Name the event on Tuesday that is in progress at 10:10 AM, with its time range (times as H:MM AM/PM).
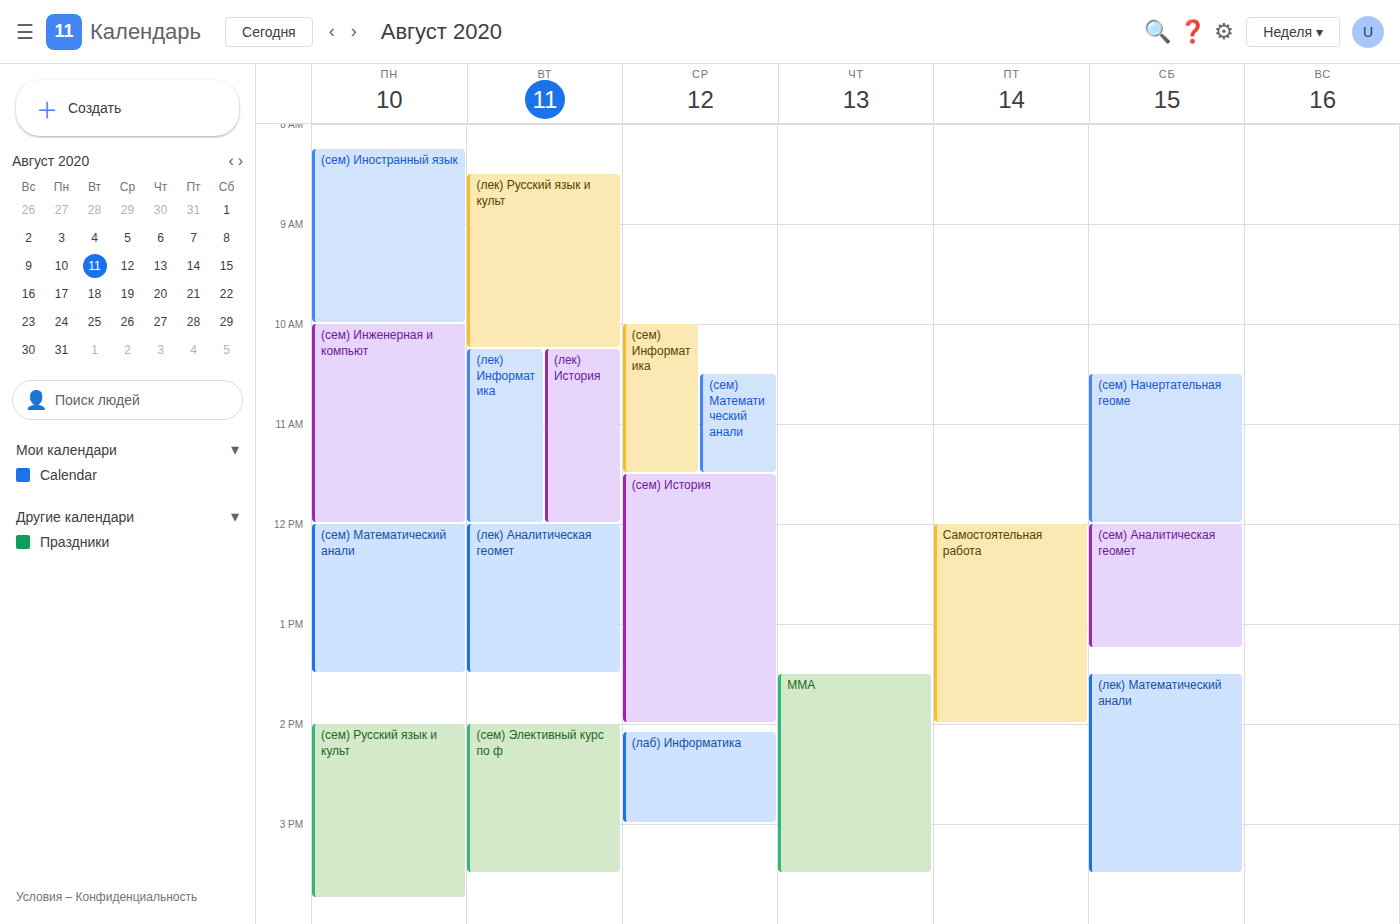
"(лек) Русский язык и культ", 8:30 AM to 10:15 AM